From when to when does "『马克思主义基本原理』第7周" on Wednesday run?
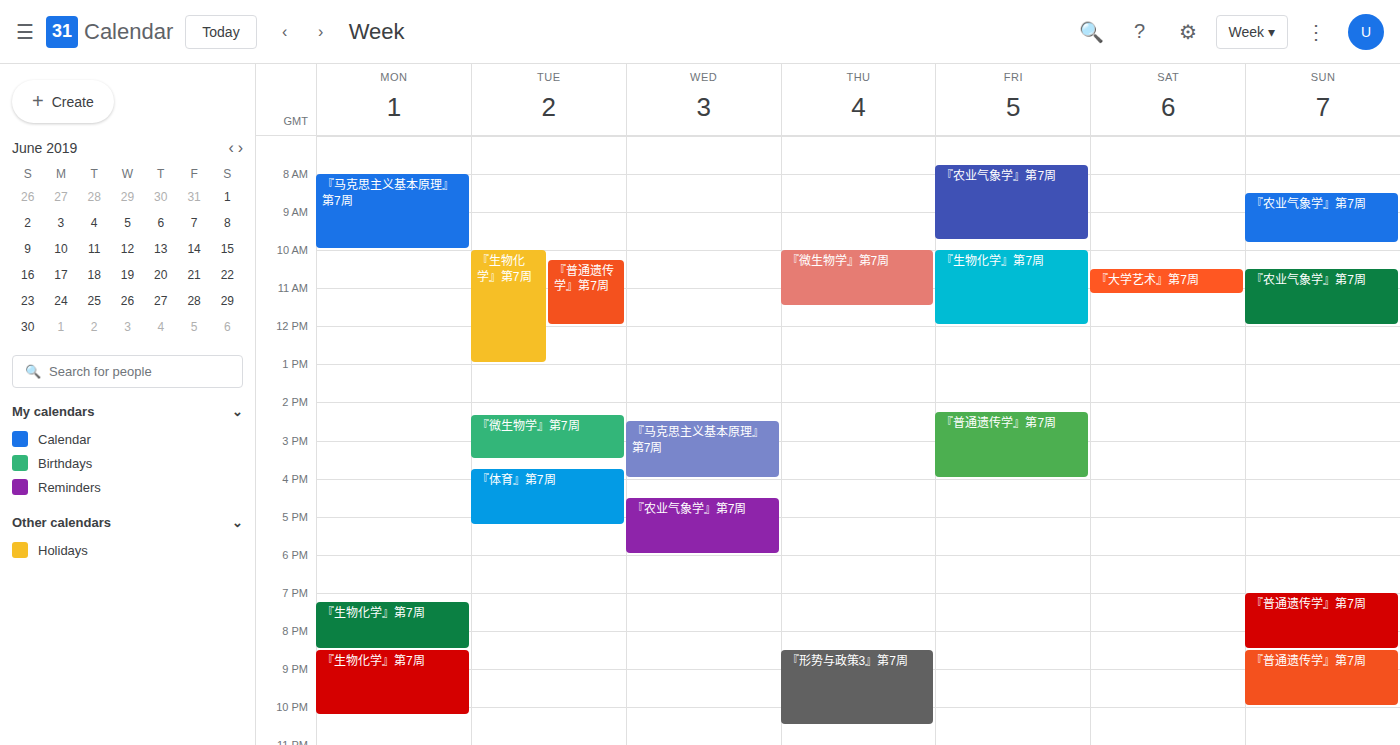
2:30 PM to 4:00 PM